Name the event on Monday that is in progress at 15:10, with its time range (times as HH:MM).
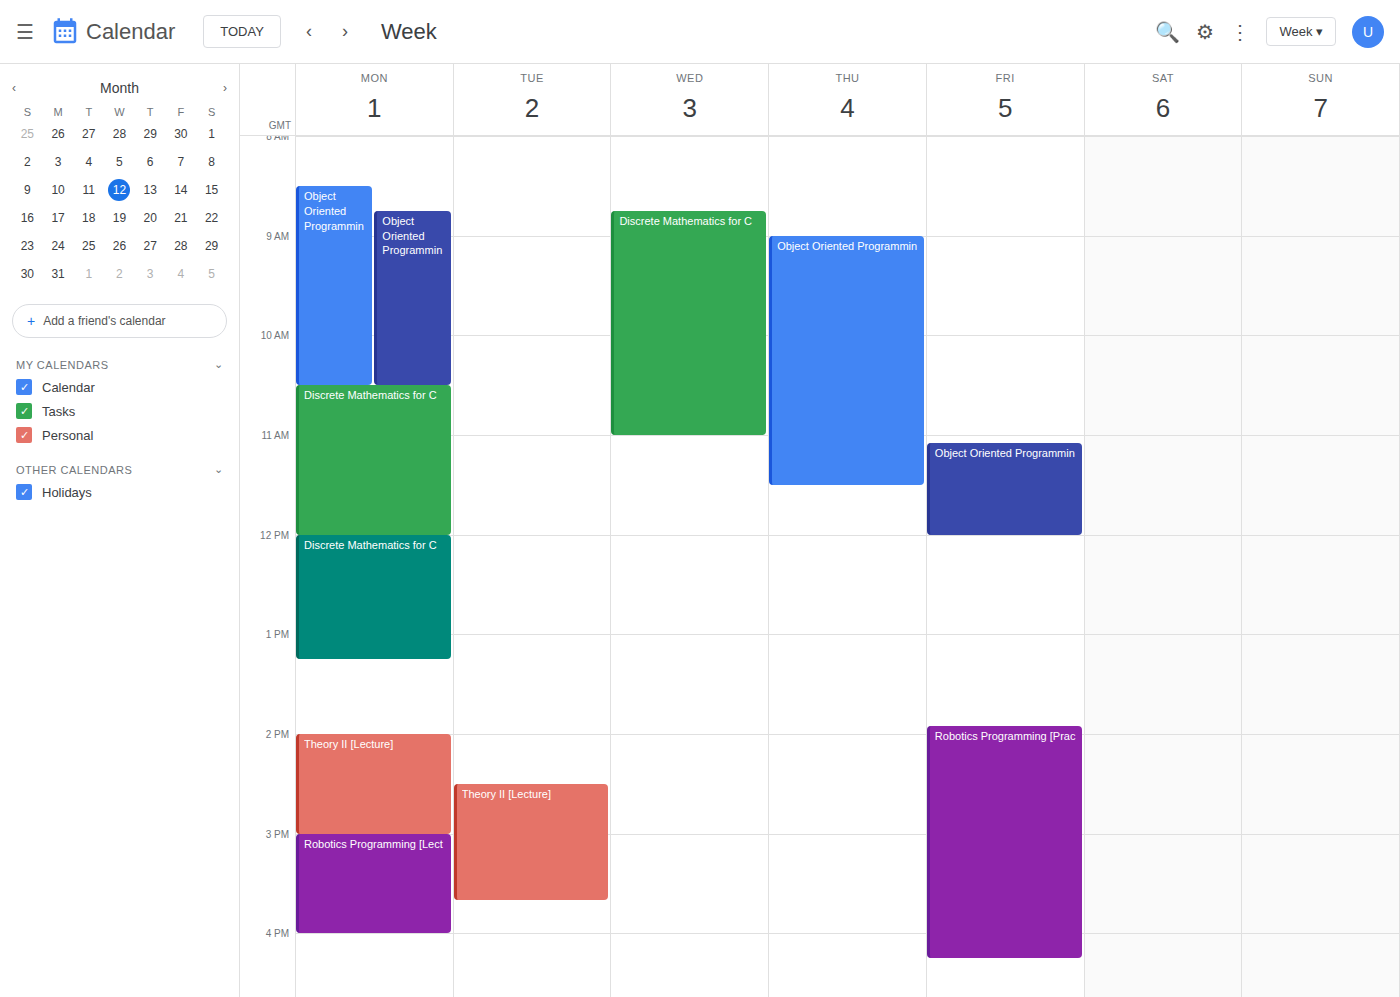
"Robotics Programming [Lect", 15:00 to 16:00